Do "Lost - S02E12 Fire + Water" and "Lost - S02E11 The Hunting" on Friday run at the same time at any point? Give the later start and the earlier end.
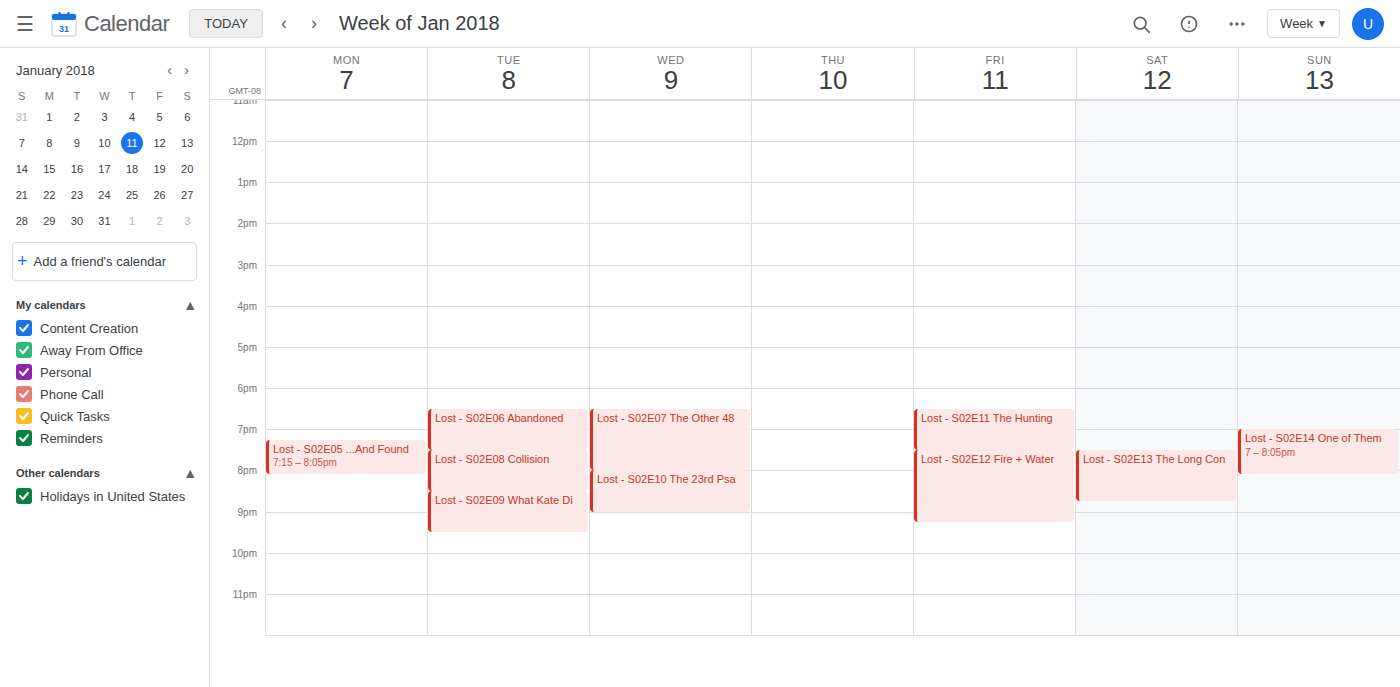
"Lost - S02E11 The Hunting" ends at 7:30 PM, exactly when "Lost - S02E12 Fire + Water" starts -- they touch but do not overlap.